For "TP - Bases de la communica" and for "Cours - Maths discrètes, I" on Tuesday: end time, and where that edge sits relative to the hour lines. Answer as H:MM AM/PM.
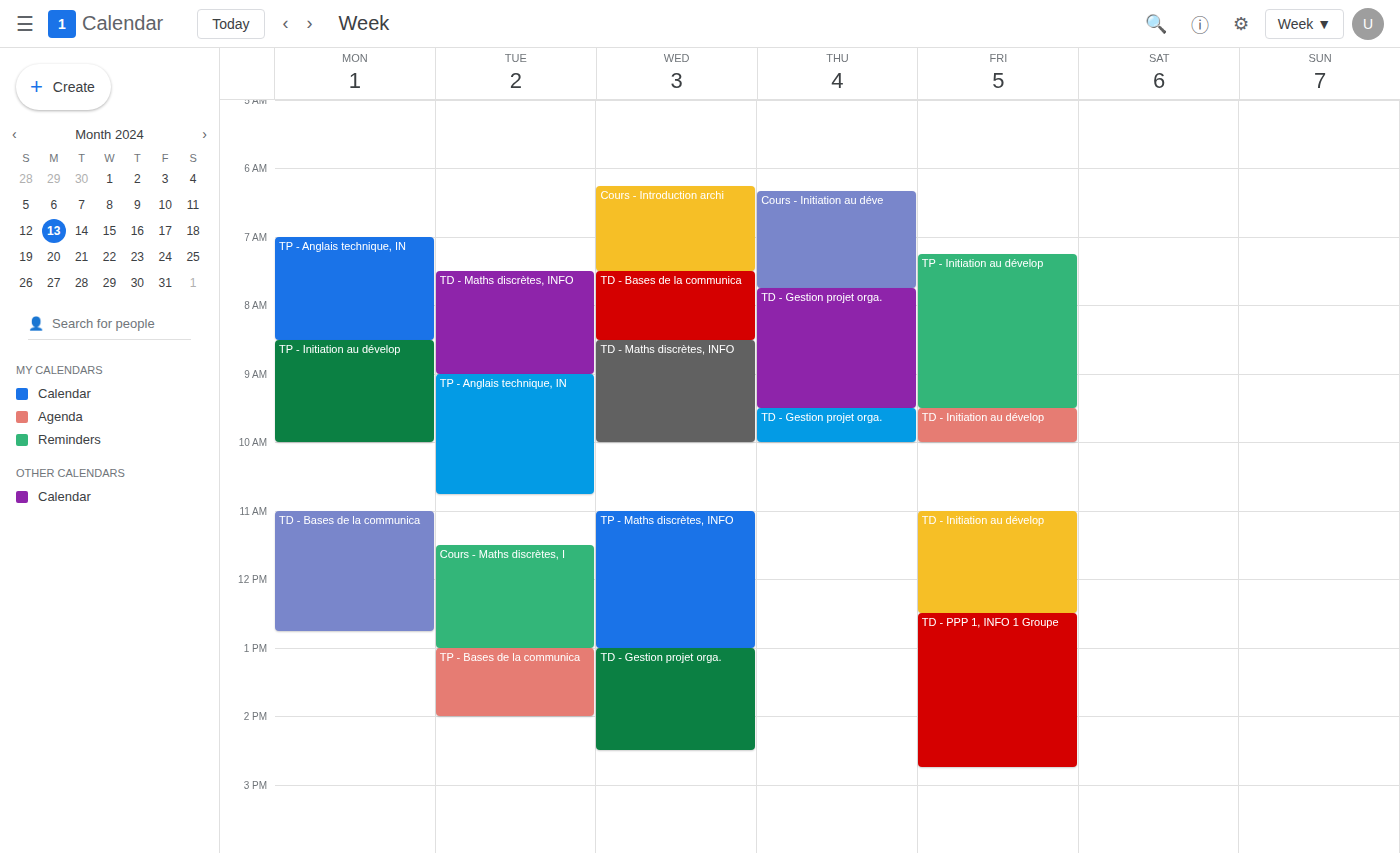
"TP - Bases de la communica": 2:00 PM, exactly on the 2 PM line. "Cours - Maths discrètes, I": 1:00 PM, exactly on the 1 PM line.